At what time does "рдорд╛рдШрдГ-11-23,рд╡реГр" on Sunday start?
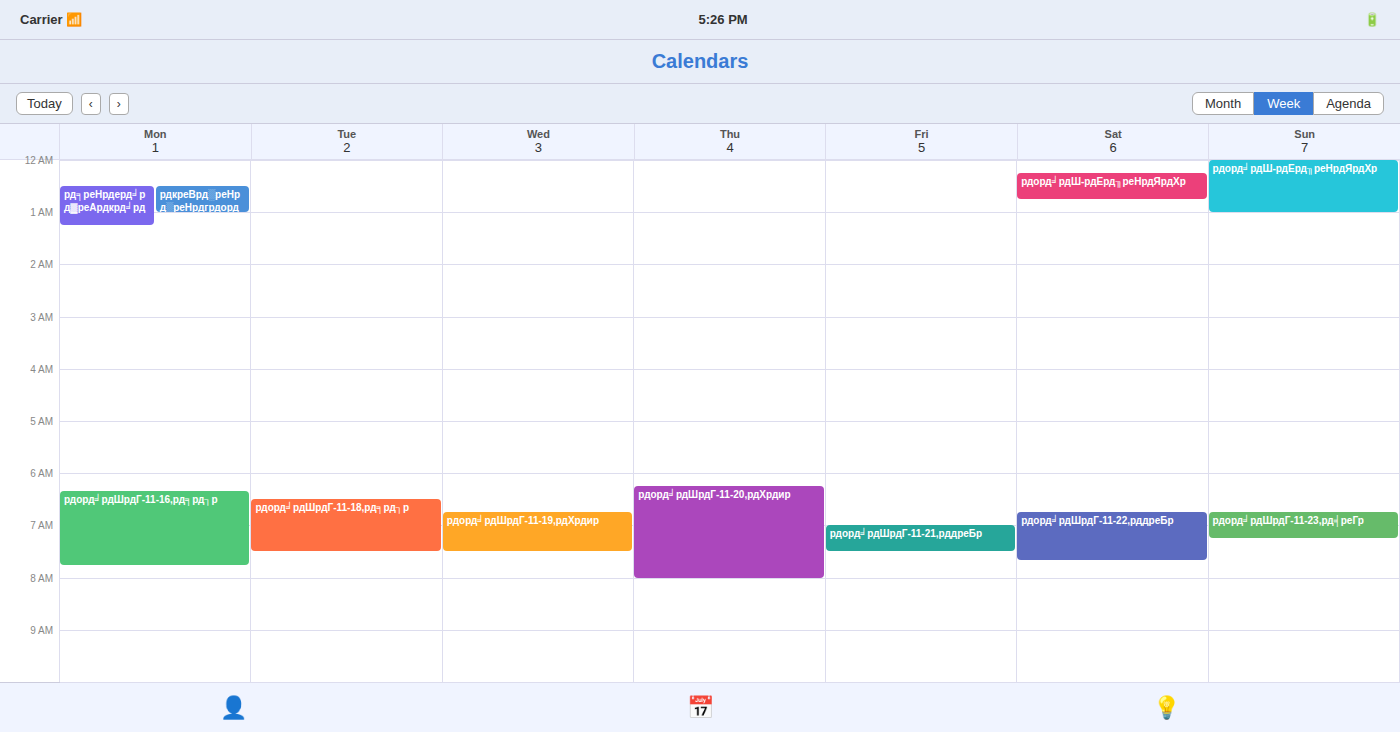
6:45 AM